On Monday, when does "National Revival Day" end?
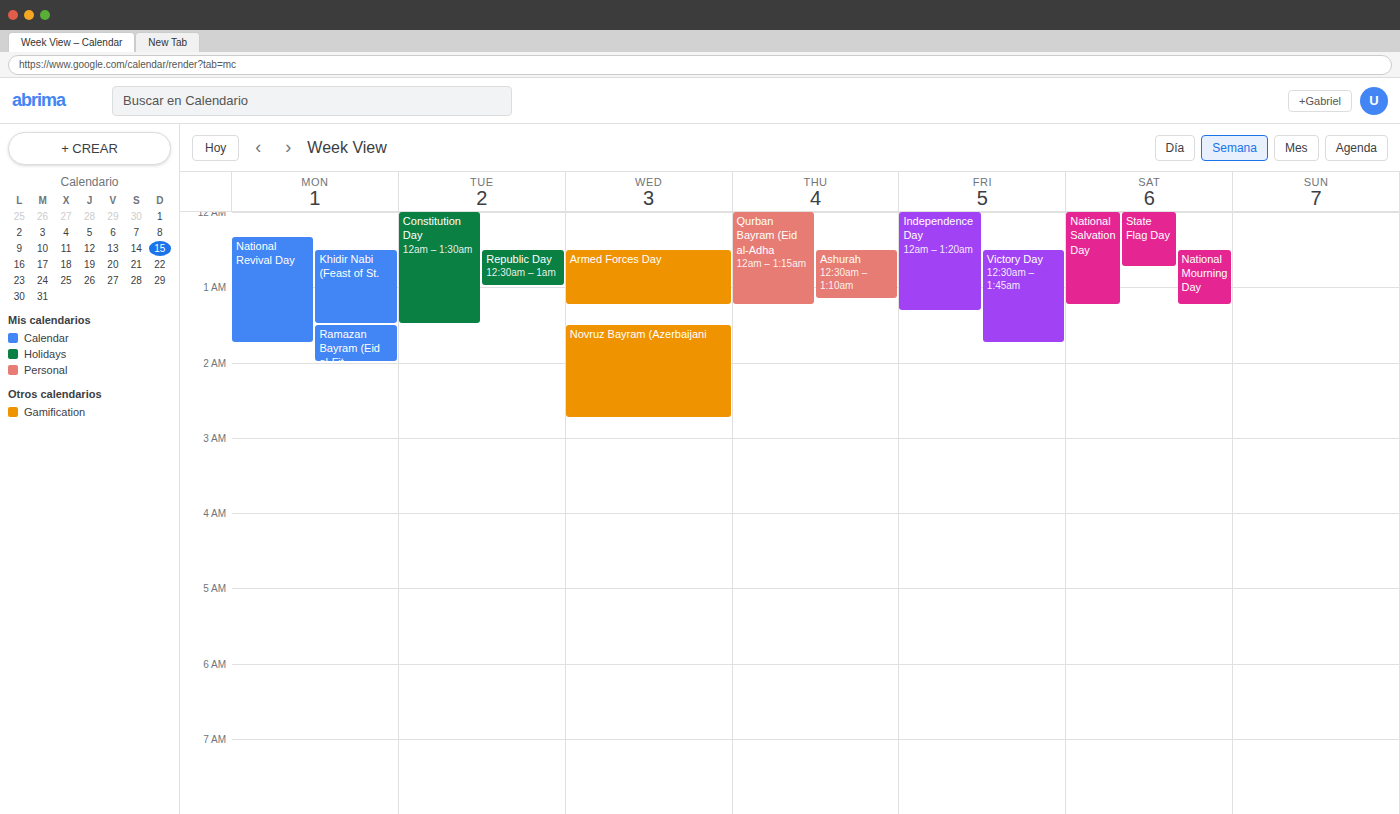
1:45 AM